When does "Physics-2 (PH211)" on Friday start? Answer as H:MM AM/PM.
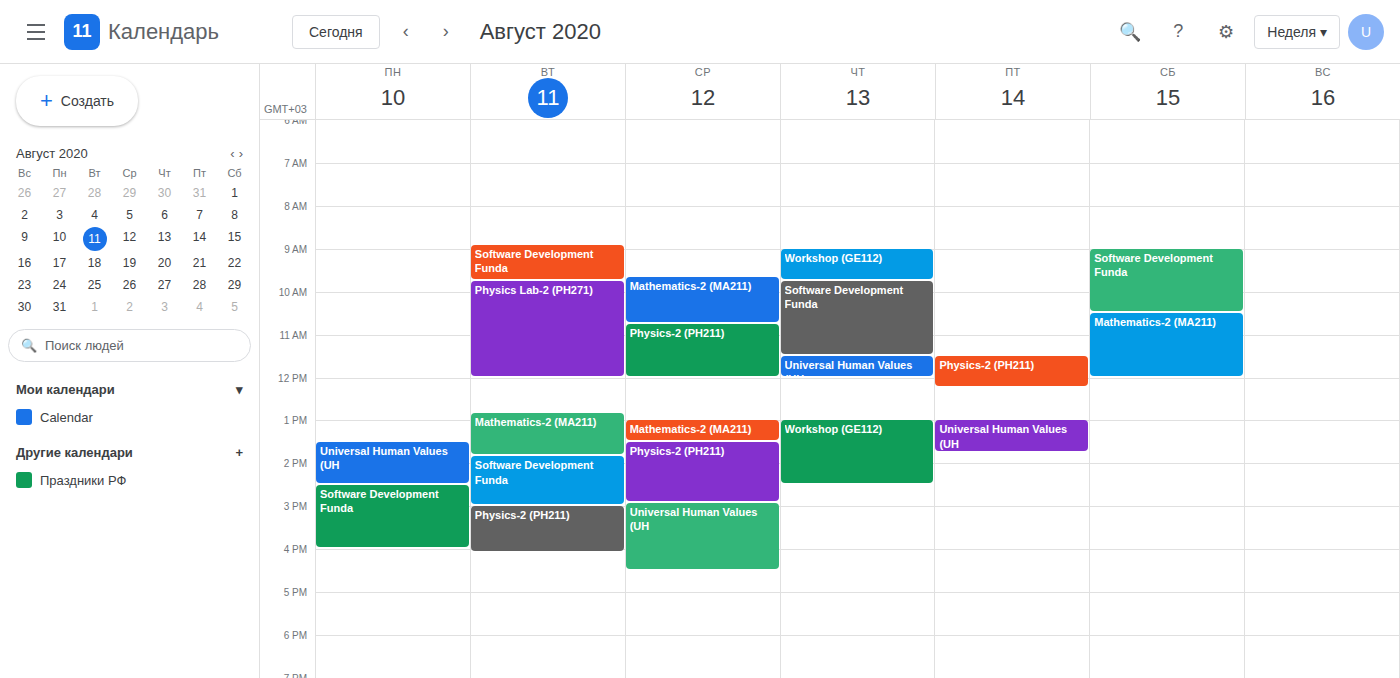
11:30 AM